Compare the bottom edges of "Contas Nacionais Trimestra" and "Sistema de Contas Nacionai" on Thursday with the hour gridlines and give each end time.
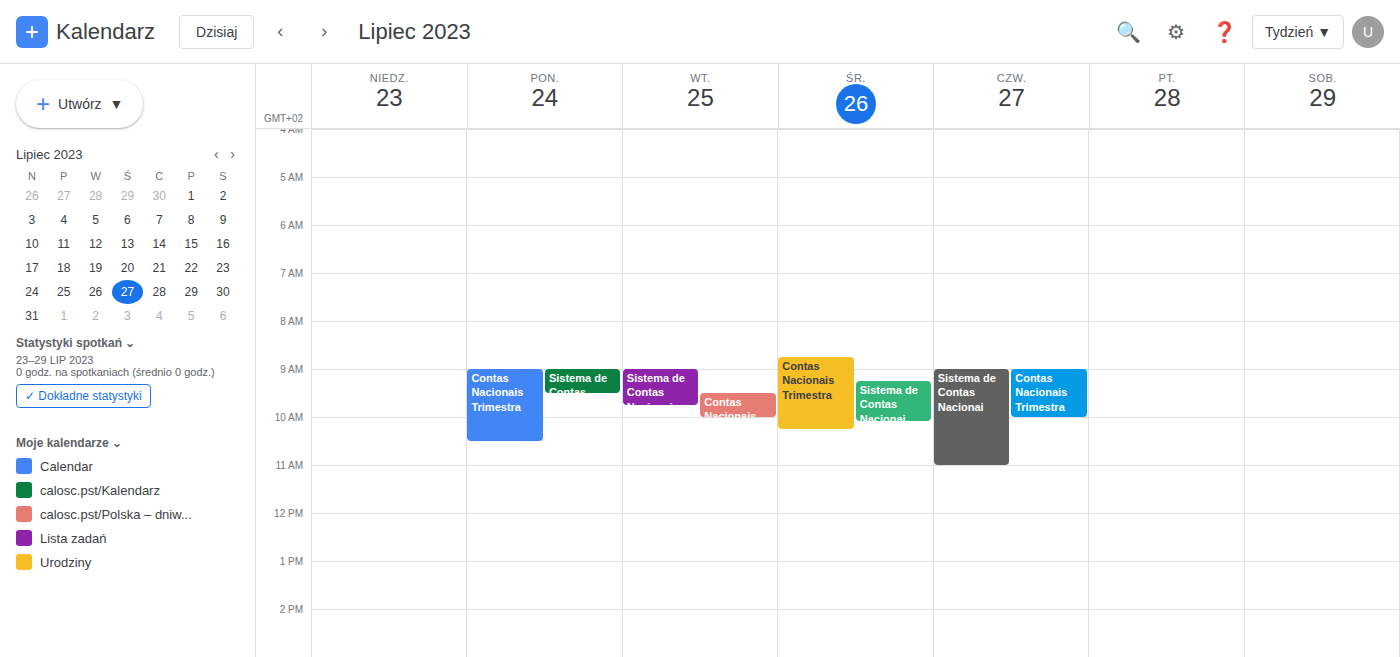
"Contas Nacionais Trimestra": 10:00 AM, exactly on the 10 AM line. "Sistema de Contas Nacionai": 11:00 AM, exactly on the 11 AM line.